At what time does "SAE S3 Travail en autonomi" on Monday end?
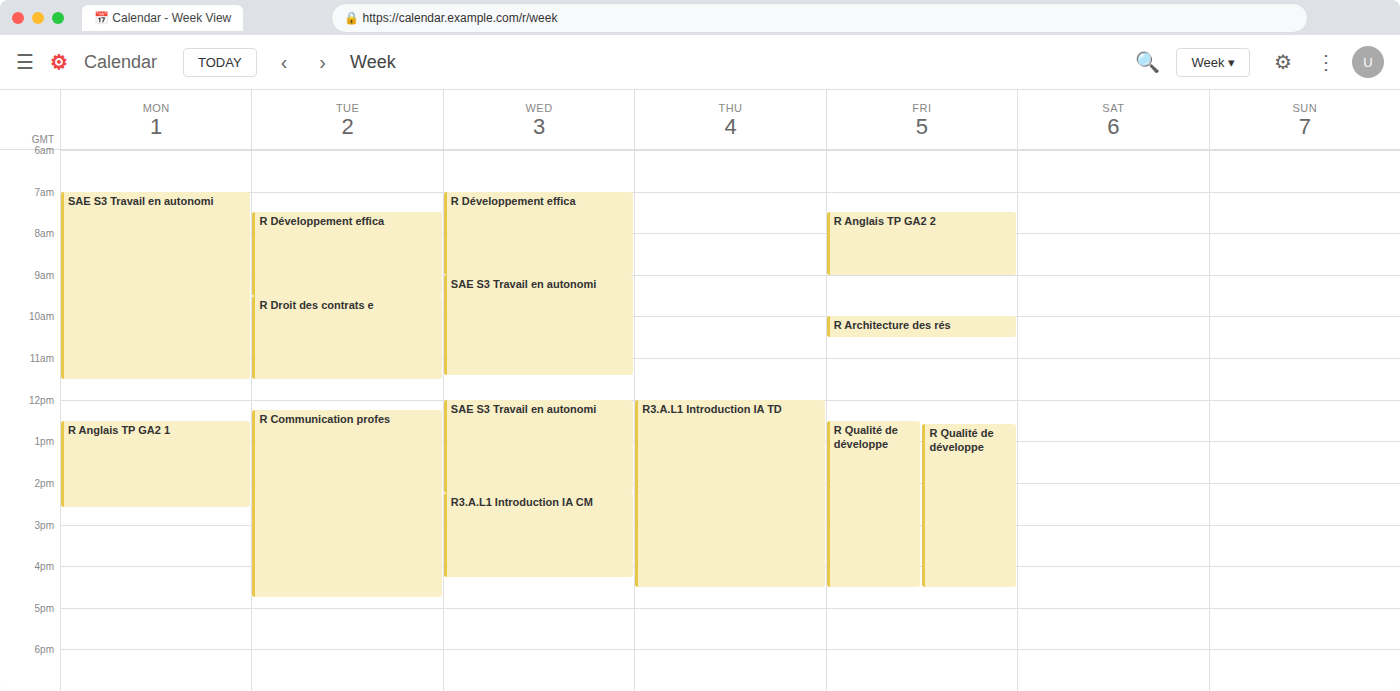
11:30 AM